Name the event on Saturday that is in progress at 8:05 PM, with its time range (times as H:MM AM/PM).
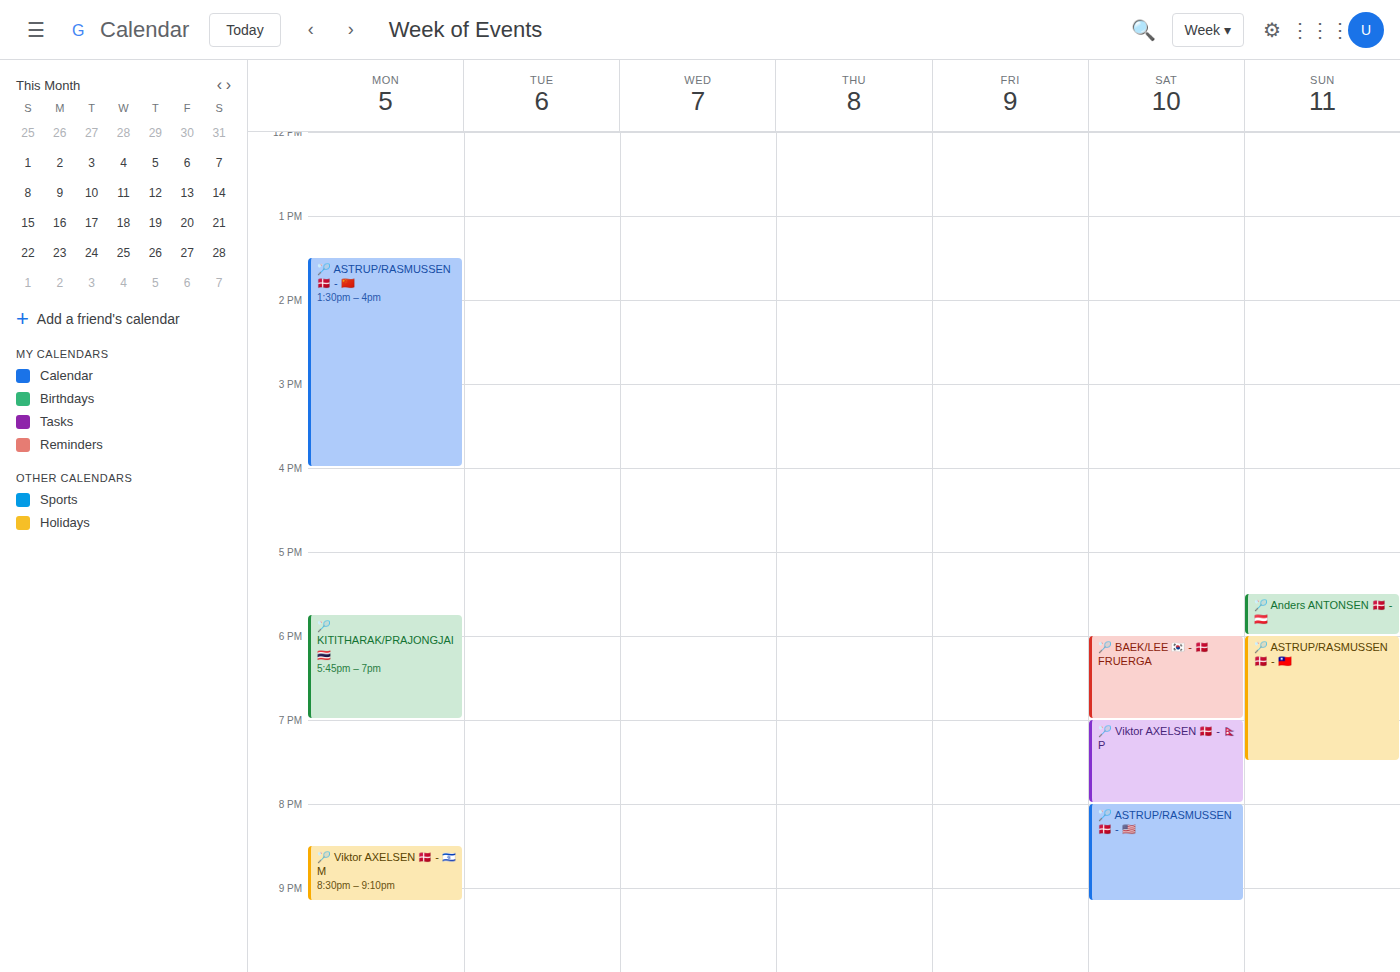
"🏸 ASTRUP/RASMUSSEN 🇩🇰 - 🇺🇸", 8:00 PM to 9:10 PM